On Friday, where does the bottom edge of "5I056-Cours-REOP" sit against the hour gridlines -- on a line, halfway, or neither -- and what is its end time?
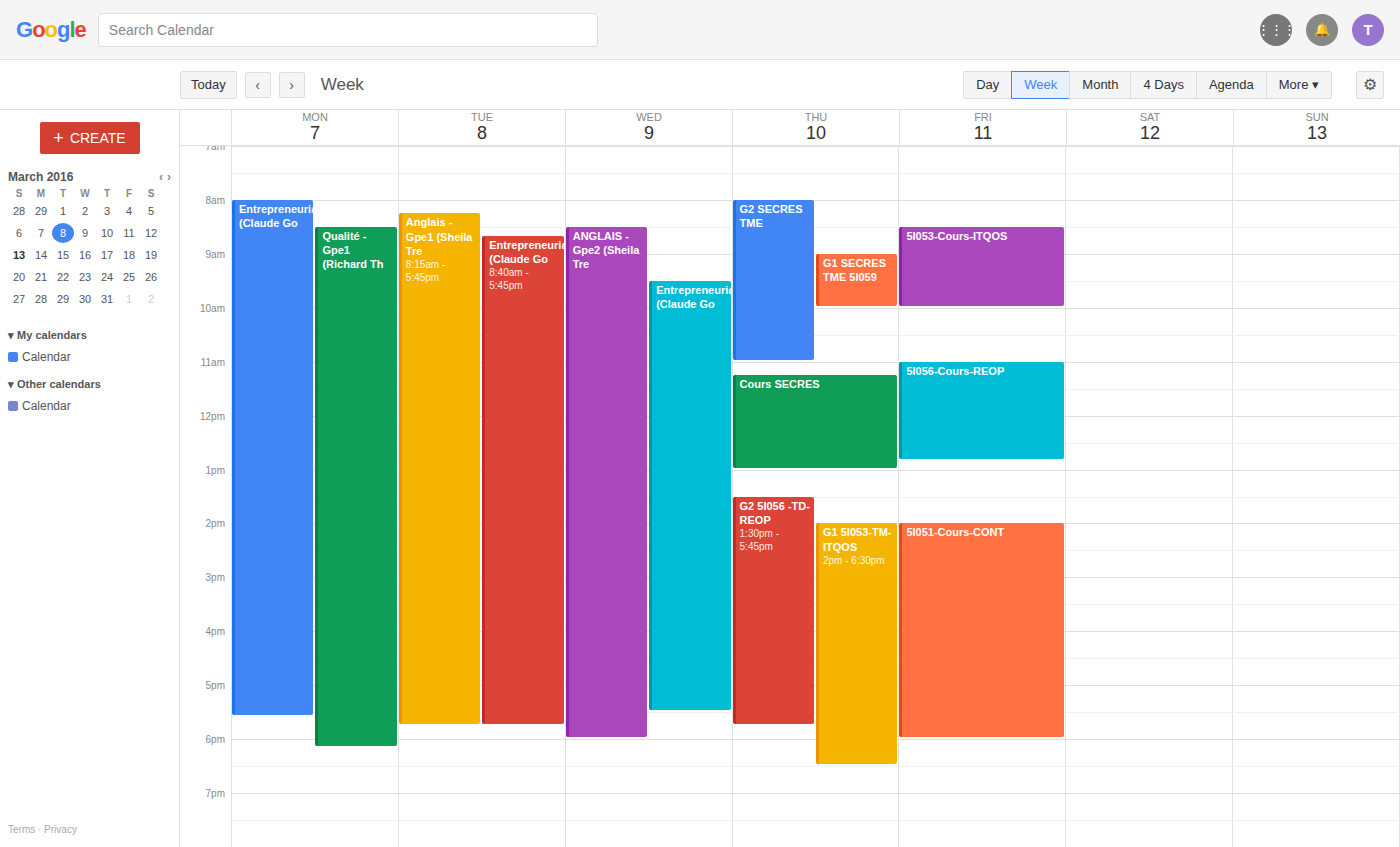
12:50 PM -- neither: 50 minutes below the 12 PM line and 10 minutes above the 1 PM line.